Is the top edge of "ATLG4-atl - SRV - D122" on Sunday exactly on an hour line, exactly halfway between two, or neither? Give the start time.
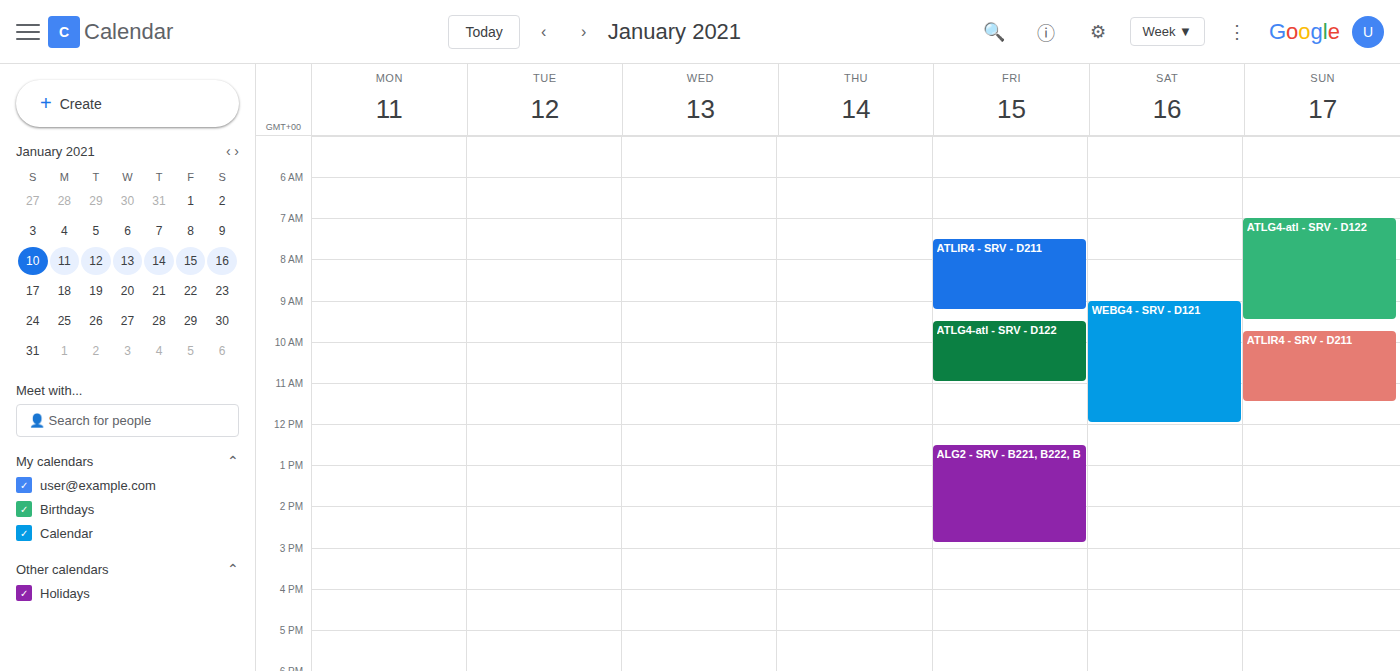
07:00 -- exactly on the 07:00 line.